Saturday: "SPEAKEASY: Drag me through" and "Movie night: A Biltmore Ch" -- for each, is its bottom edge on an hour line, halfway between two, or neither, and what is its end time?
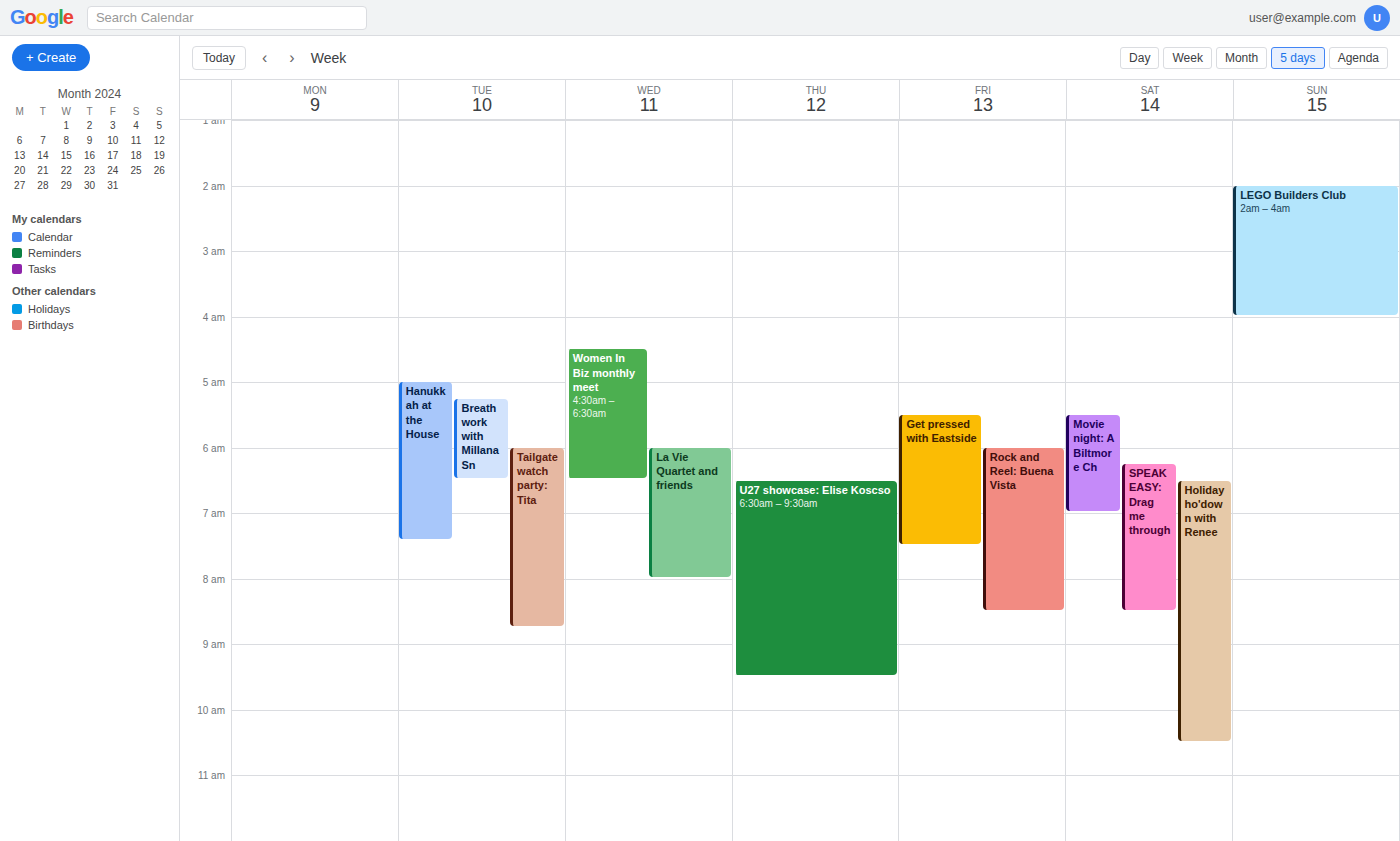
"SPEAKEASY: Drag me through": 8:30 AM, halfway between the 8 AM and 9 AM lines. "Movie night: A Biltmore Ch": 7:00 AM, exactly on the 7 AM line.